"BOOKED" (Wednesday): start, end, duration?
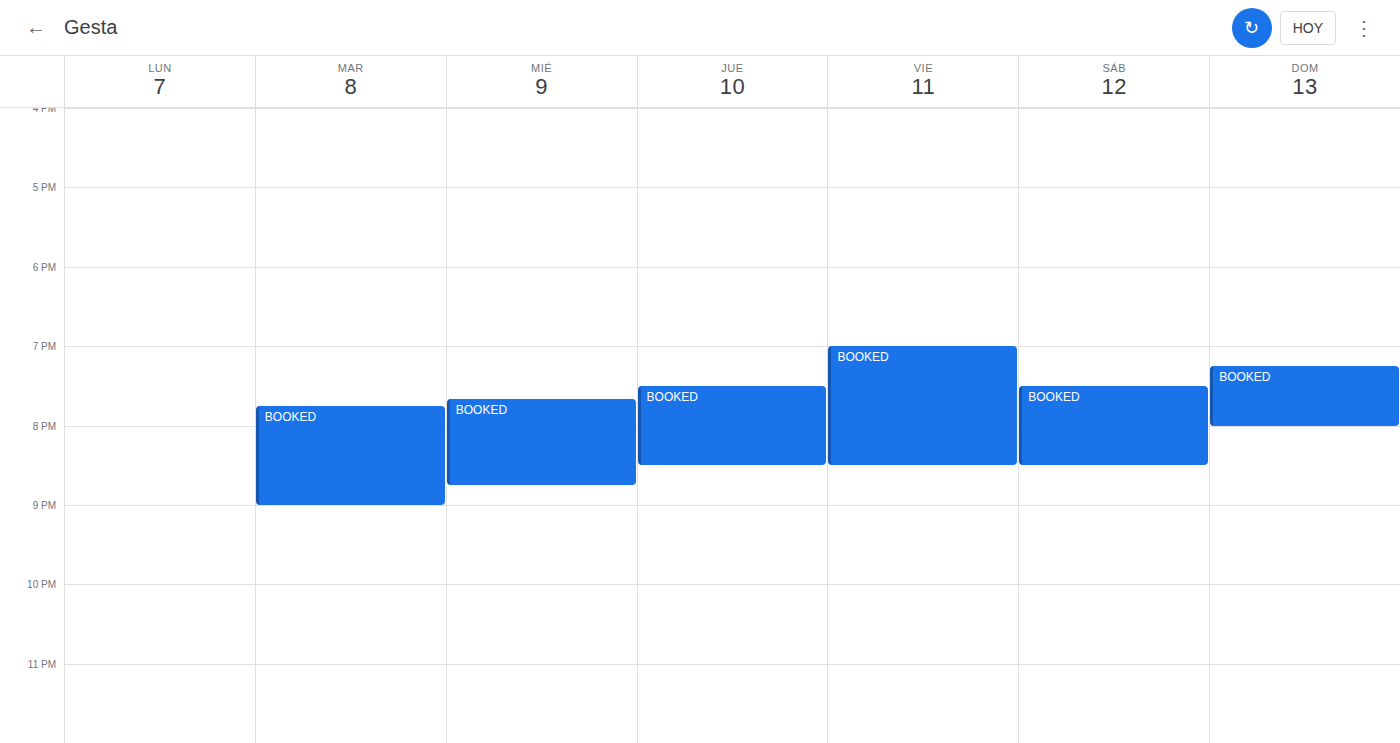
7:40 PM to 8:45 PM, 1 hour 5 minutes